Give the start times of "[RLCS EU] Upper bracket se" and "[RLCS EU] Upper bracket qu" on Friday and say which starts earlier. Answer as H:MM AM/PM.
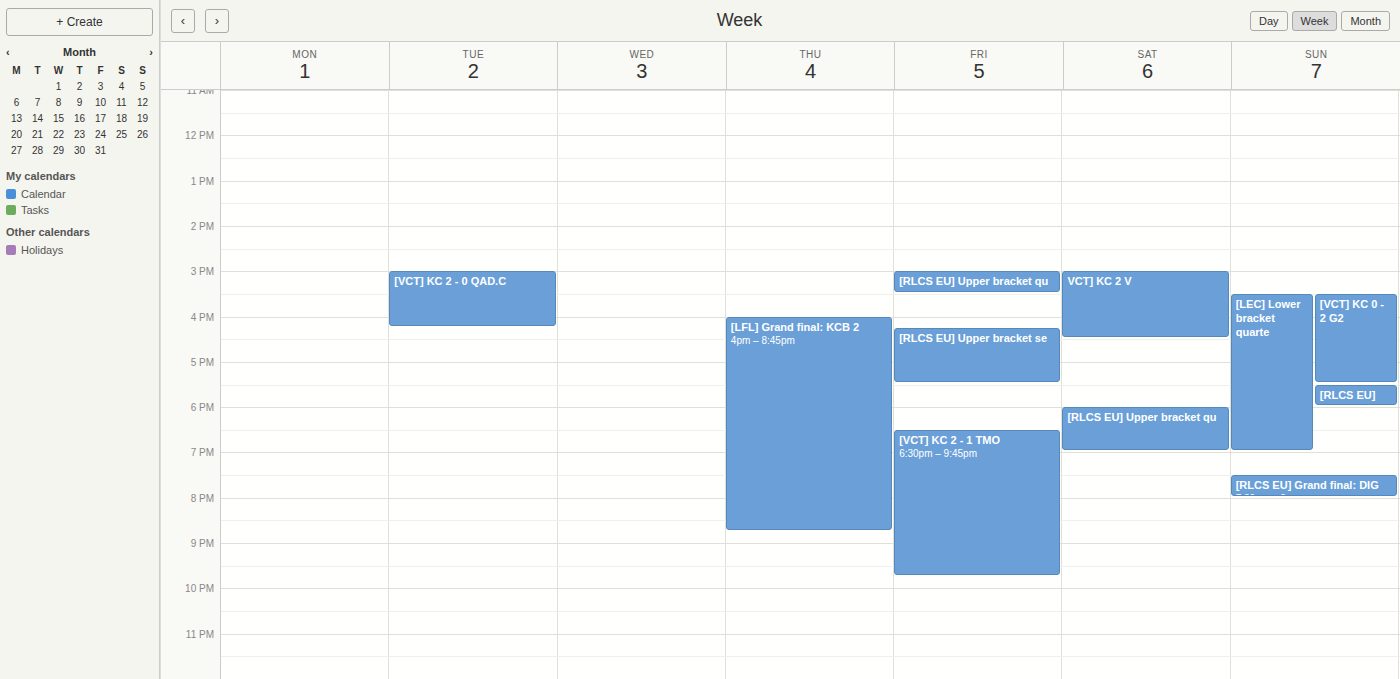
"[RLCS EU] Upper bracket qu" 3:00 PM; "[RLCS EU] Upper bracket se" 4:15 PM.